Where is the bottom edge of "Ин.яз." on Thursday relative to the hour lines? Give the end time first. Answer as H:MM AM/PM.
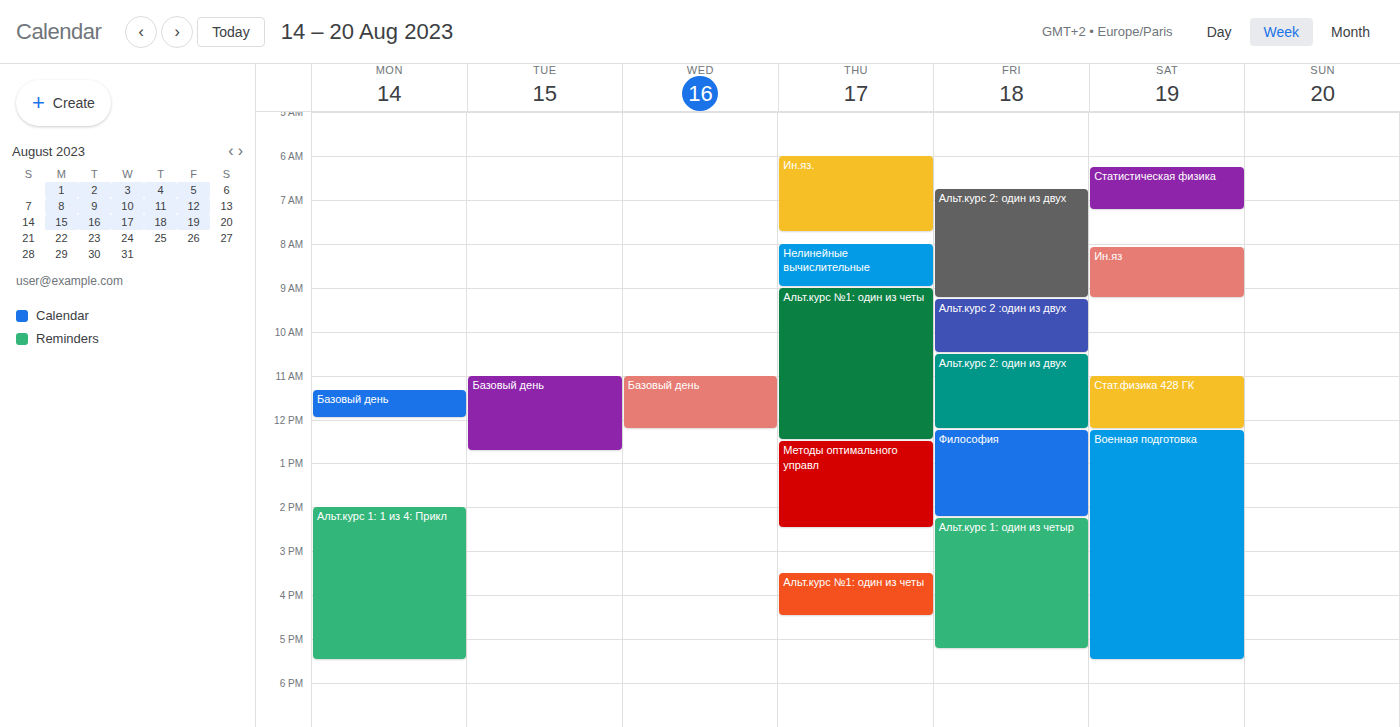
7:45 AM -- neither: three quarters of the way from the 7 AM line to the 8 AM line.